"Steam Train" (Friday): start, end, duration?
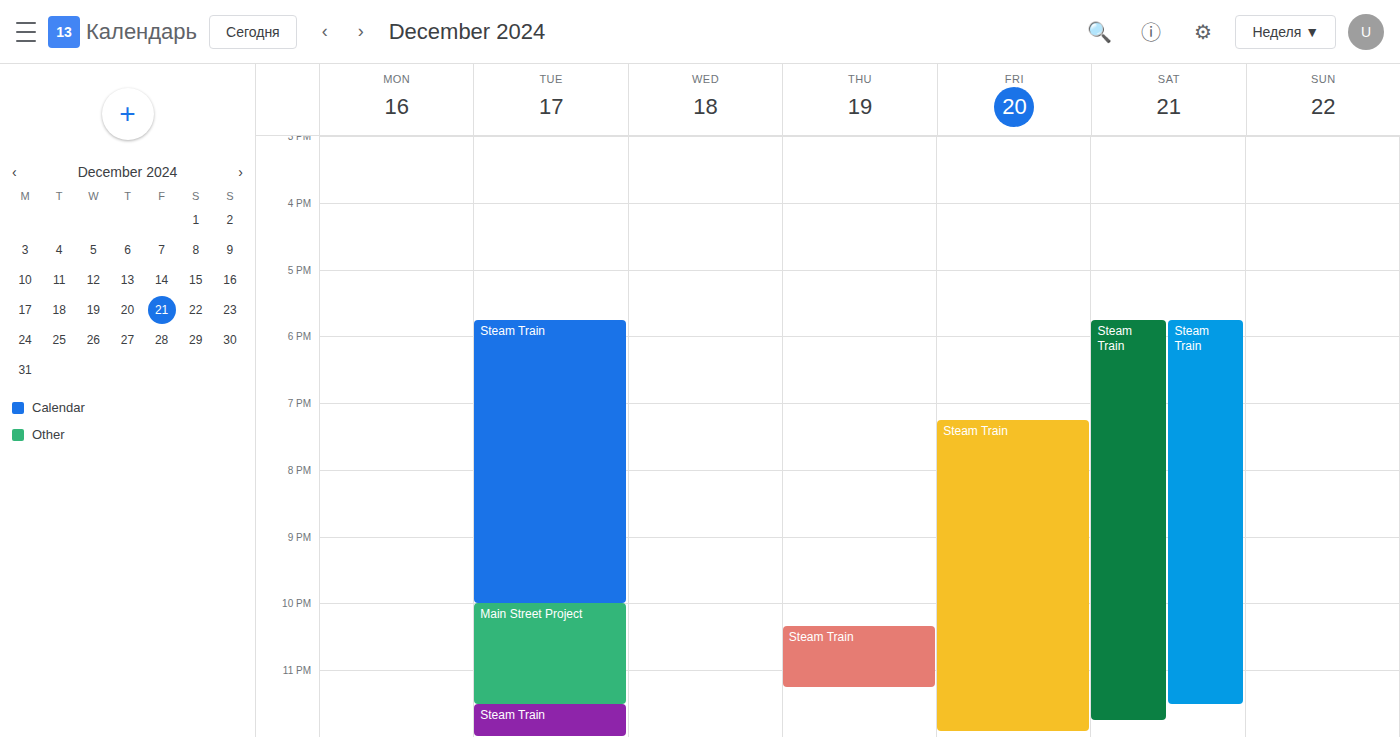
7:15 PM to 11:55 PM, 4 hours 40 minutes